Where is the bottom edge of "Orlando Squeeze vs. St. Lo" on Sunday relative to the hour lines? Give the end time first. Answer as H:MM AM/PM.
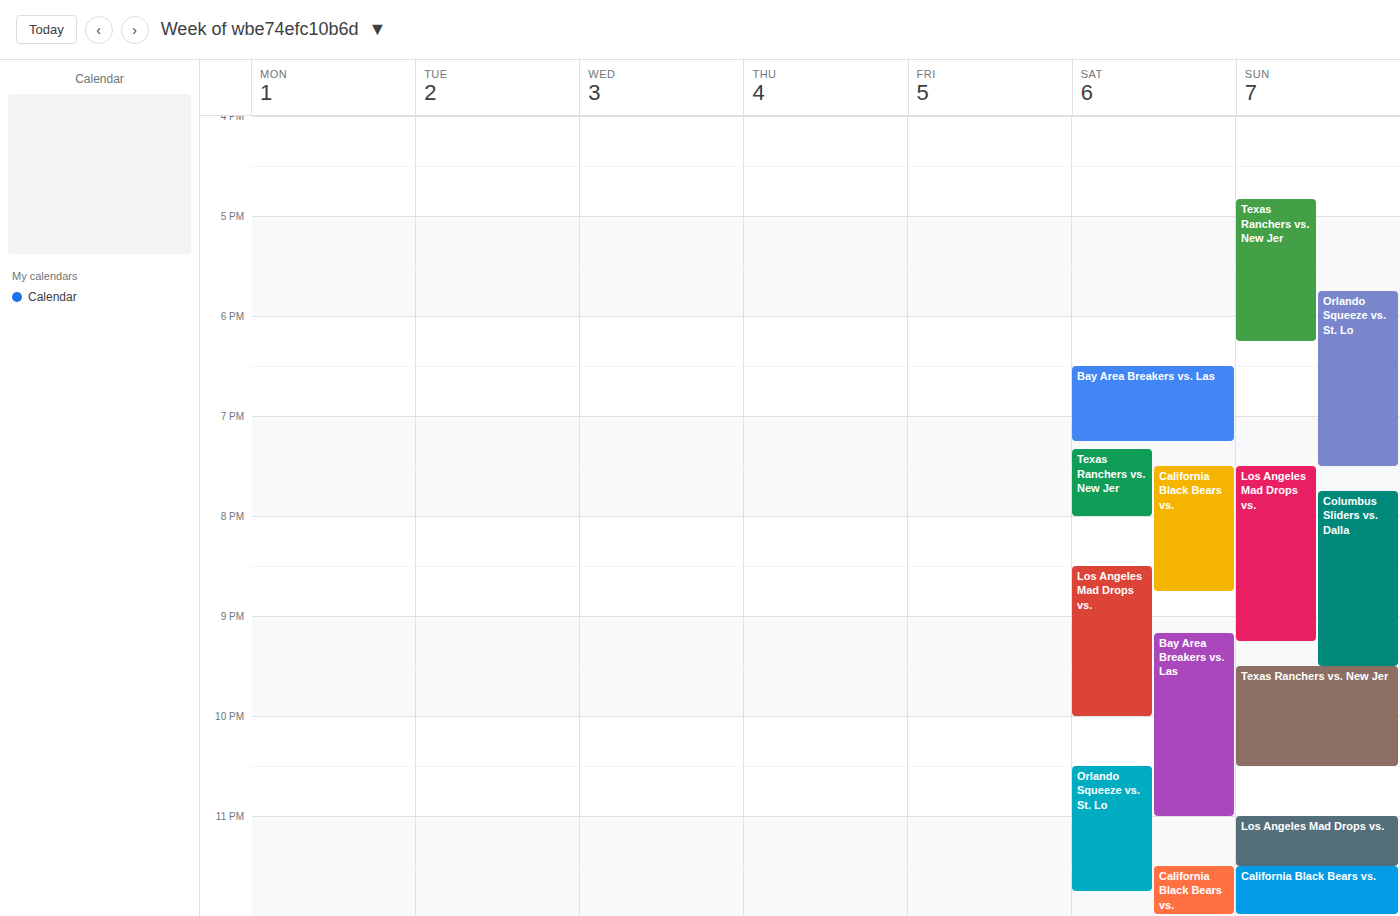
7:30 PM -- halfway between the 7 PM and 8 PM lines.